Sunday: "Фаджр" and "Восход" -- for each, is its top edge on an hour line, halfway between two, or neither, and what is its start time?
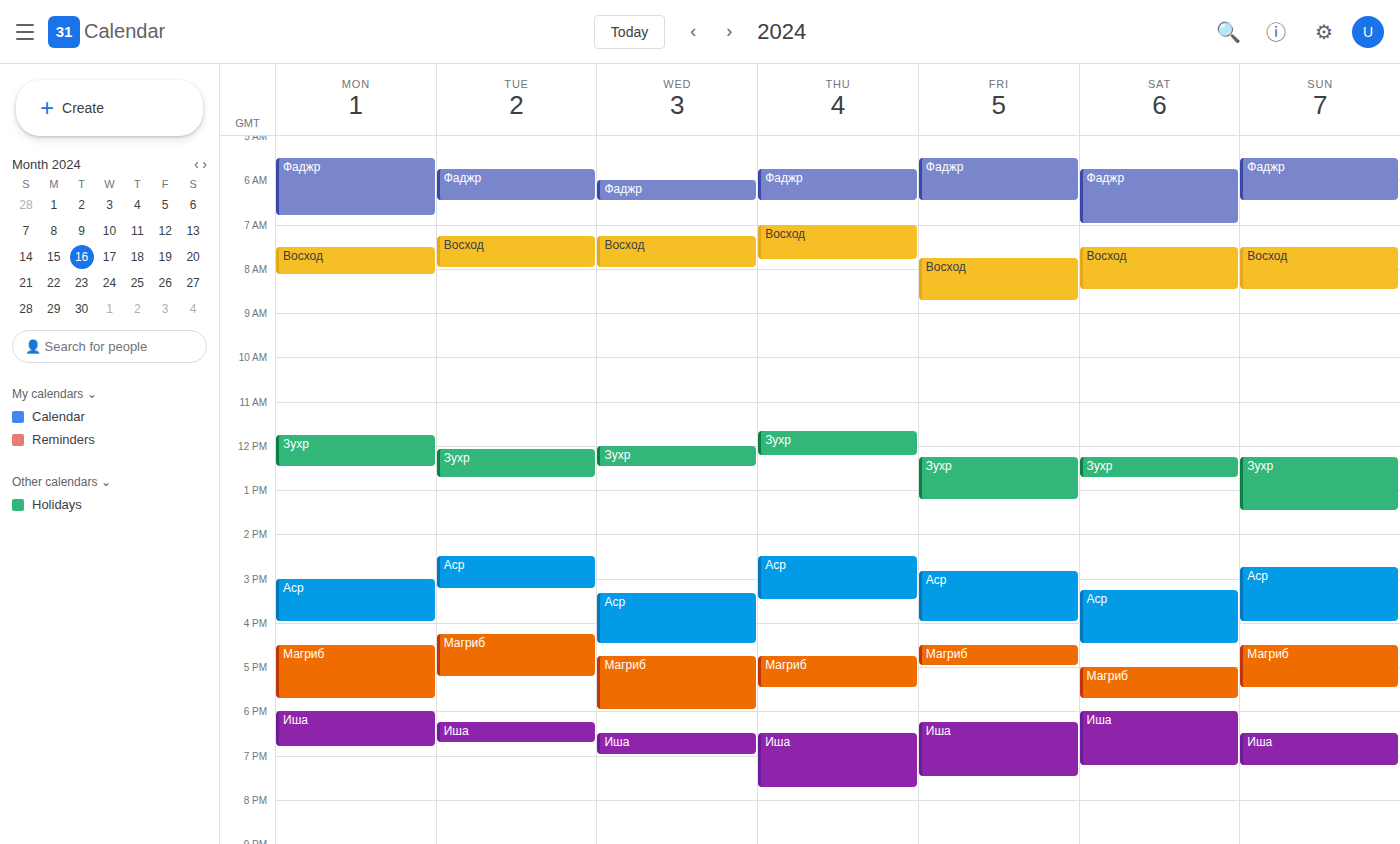
"Фаджр": 5:30 AM, halfway between the 5 AM and 6 AM lines. "Восход": 7:30 AM, halfway between the 7 AM and 8 AM lines.